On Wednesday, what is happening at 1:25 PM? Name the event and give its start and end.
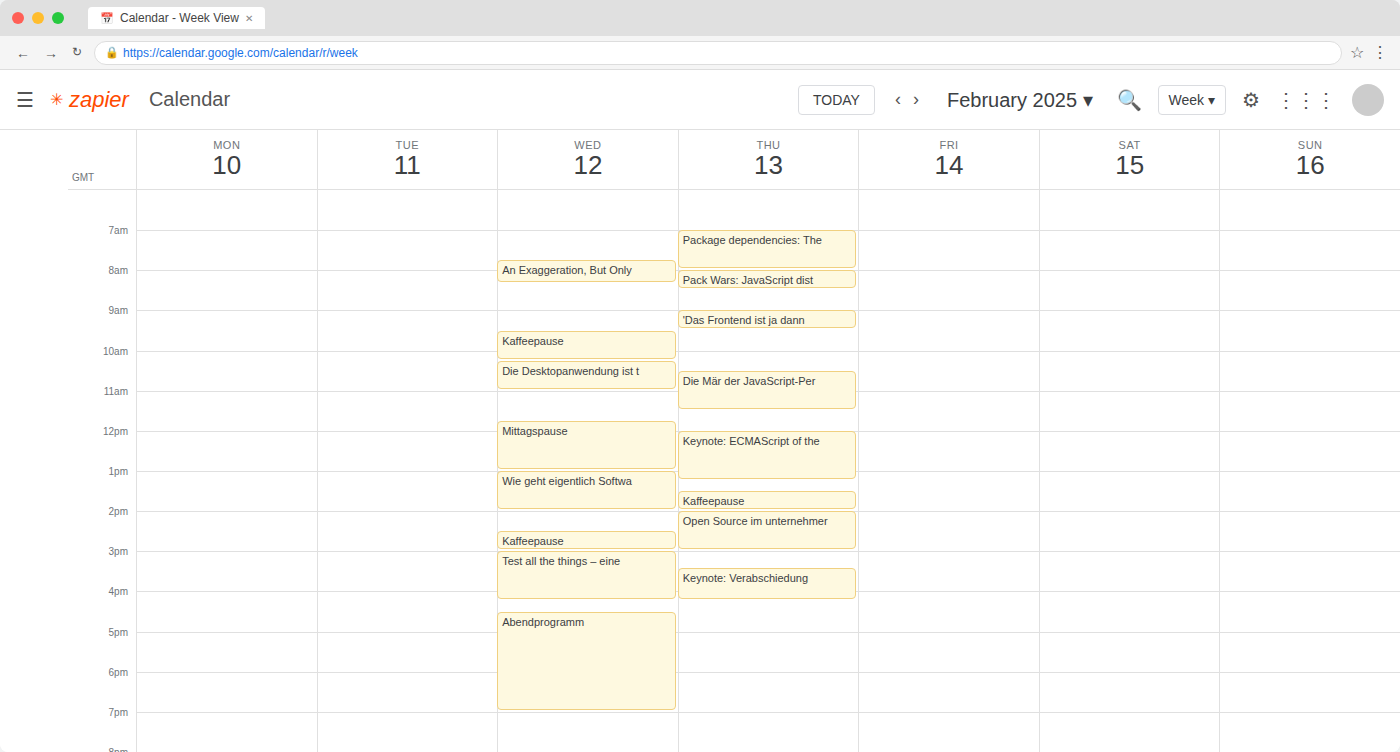
"Wie geht eigentlich Softwa", 1:00 PM to 2:00 PM